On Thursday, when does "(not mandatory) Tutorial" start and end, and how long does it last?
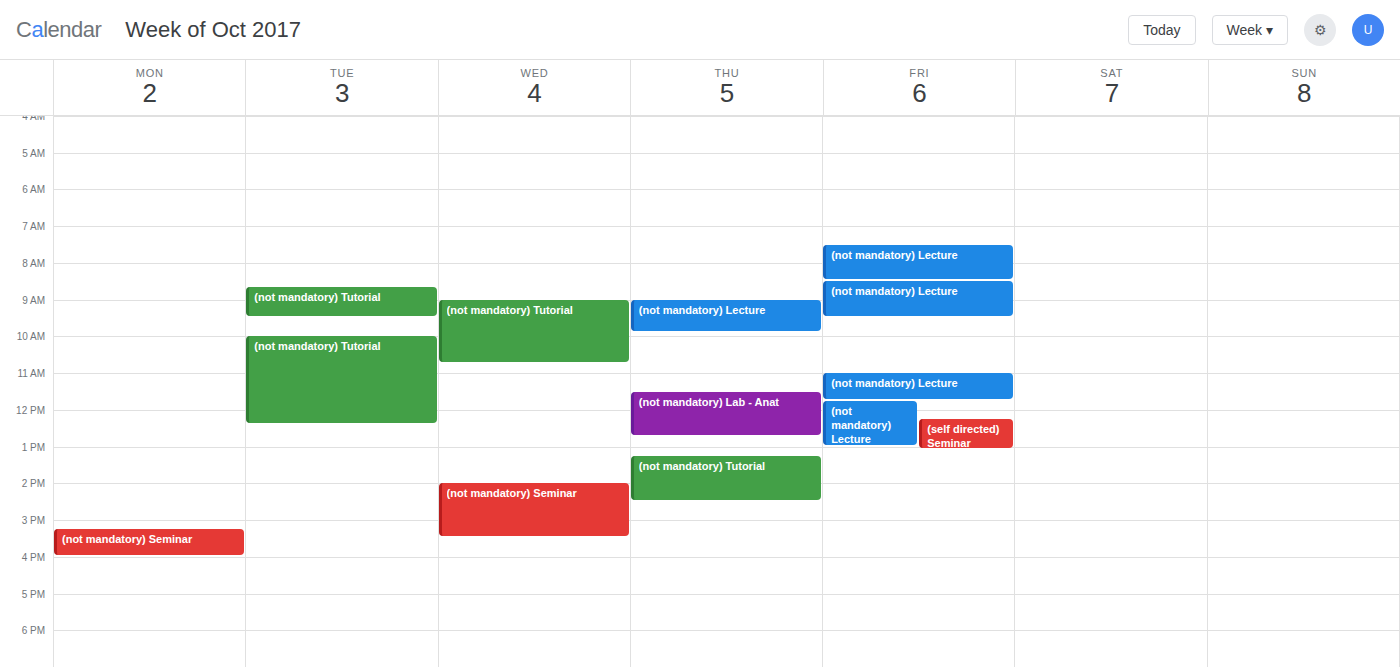
1:15 PM to 2:30 PM, 1 hour 15 minutes